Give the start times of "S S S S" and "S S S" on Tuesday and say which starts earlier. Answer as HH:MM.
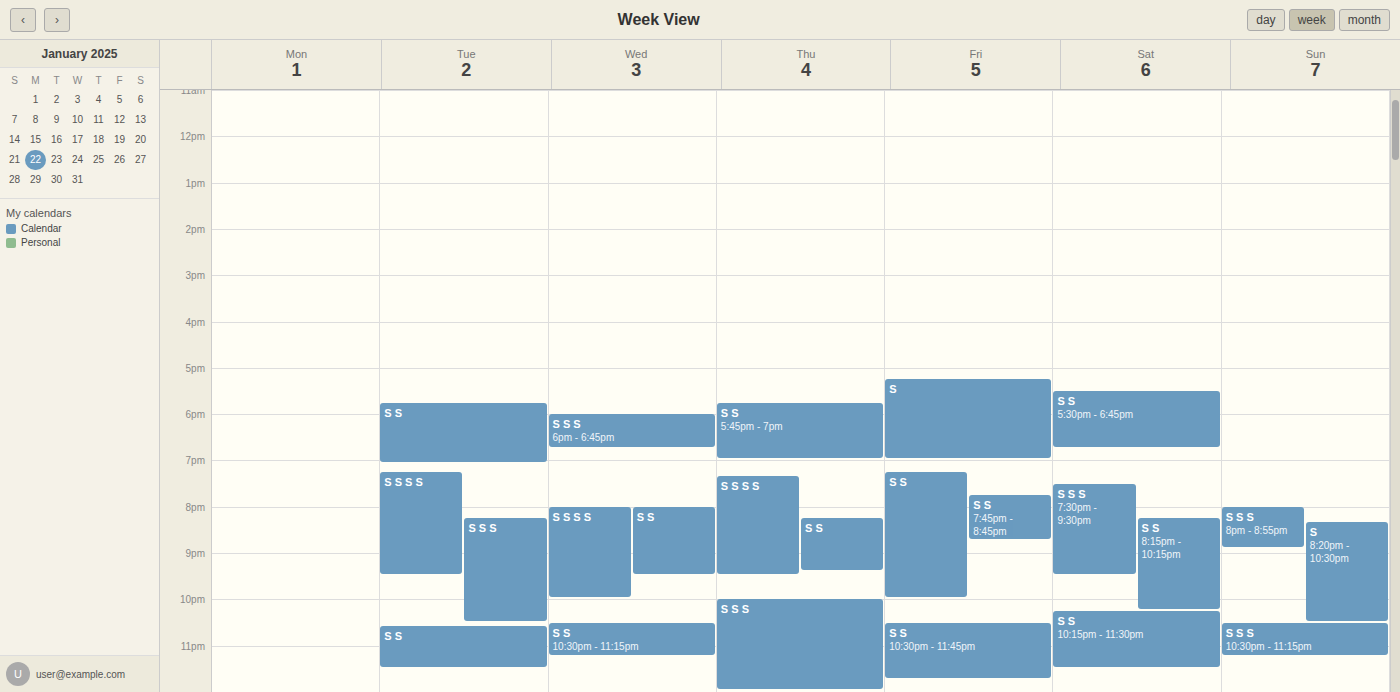
"S S S S" 19:15; "S S S" 20:15.